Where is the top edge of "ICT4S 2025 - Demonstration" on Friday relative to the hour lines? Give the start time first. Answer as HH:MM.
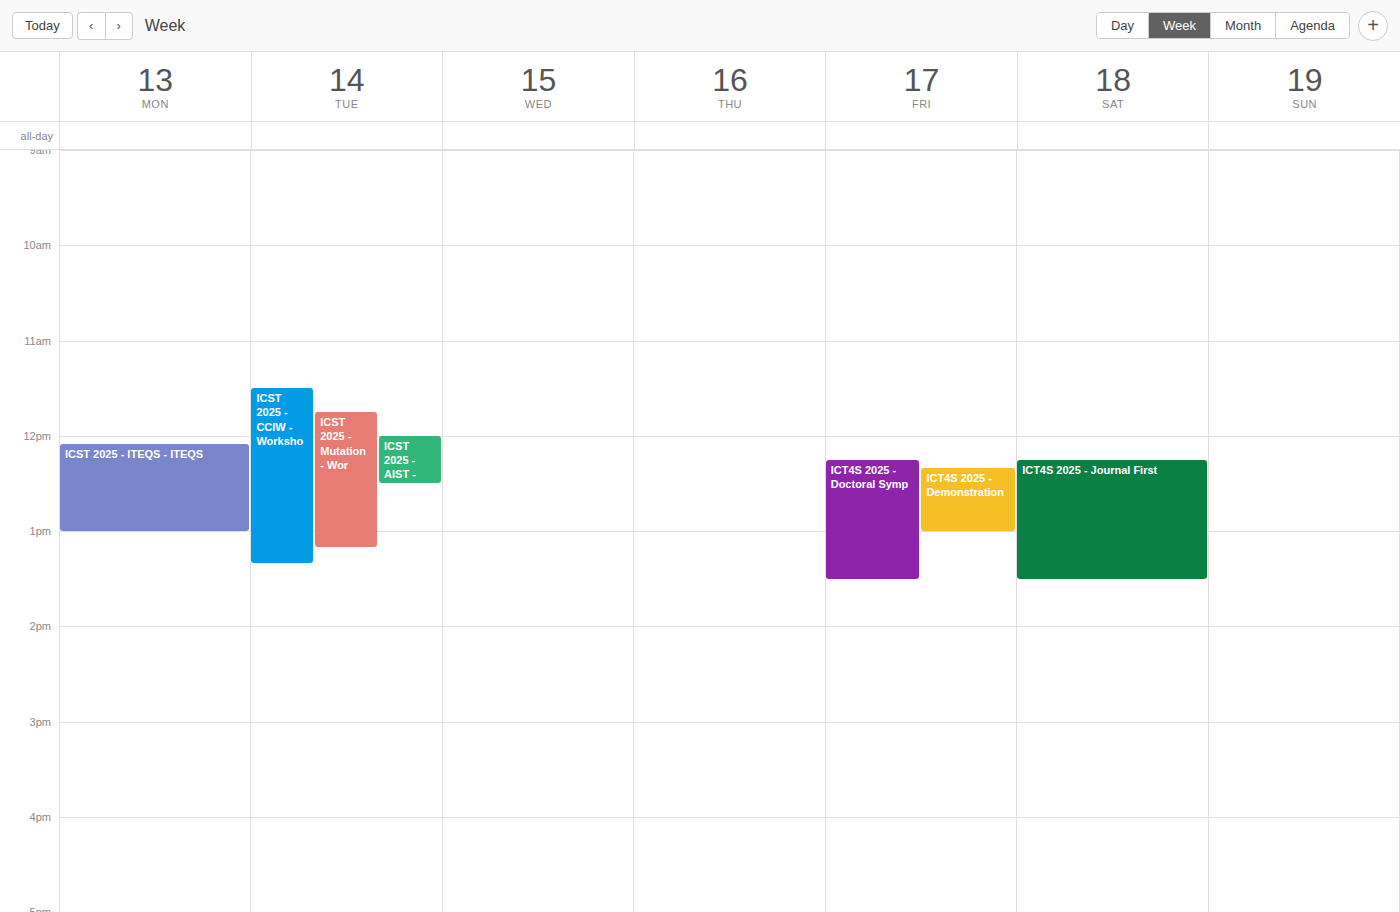
12:20 -- neither: 20 minutes below the 12:00 line and 40 minutes above the 13:00 line.